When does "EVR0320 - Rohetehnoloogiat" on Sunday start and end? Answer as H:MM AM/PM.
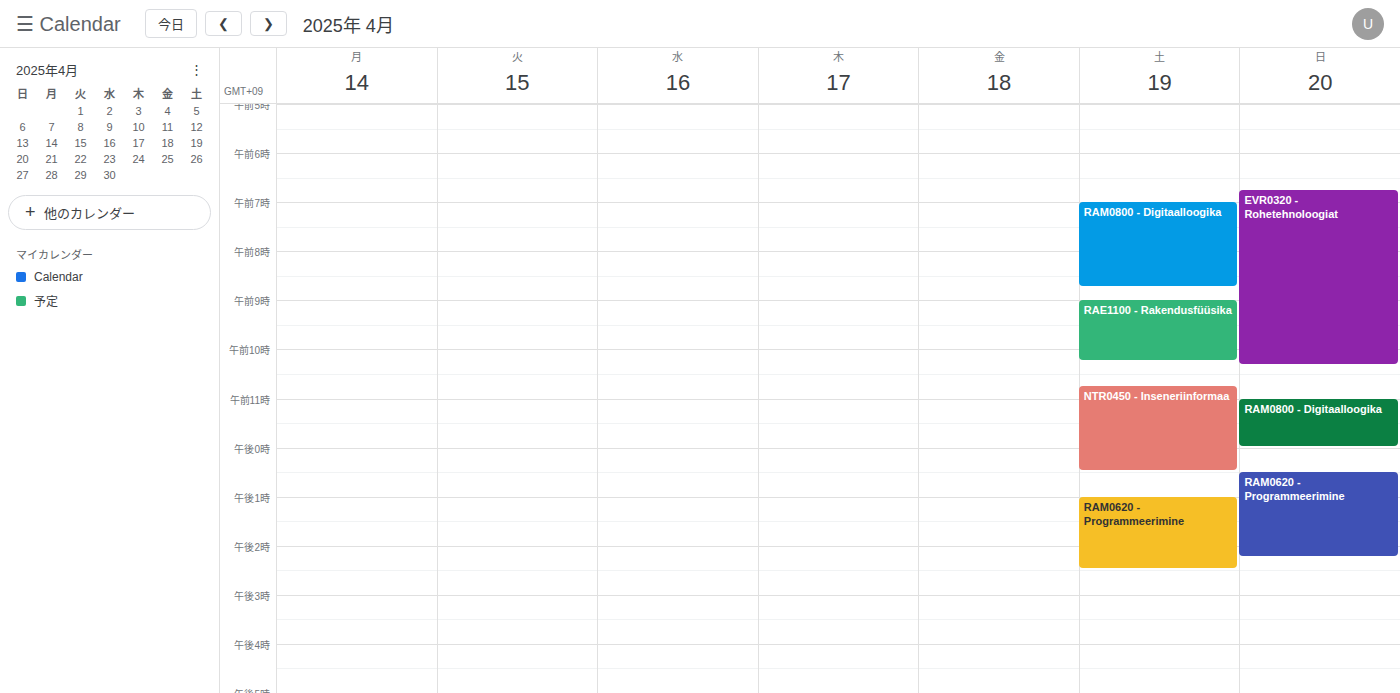
6:45 AM to 10:20 AM